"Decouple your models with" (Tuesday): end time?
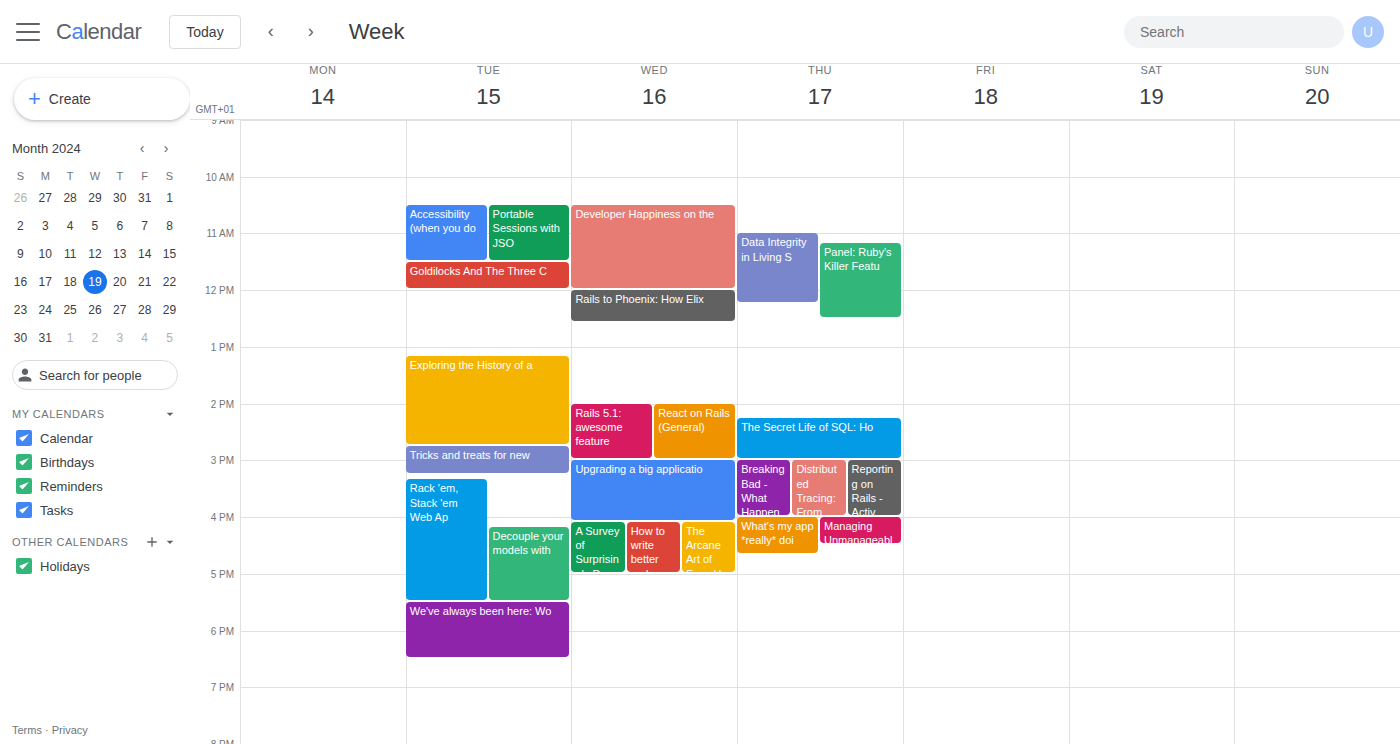
17:30